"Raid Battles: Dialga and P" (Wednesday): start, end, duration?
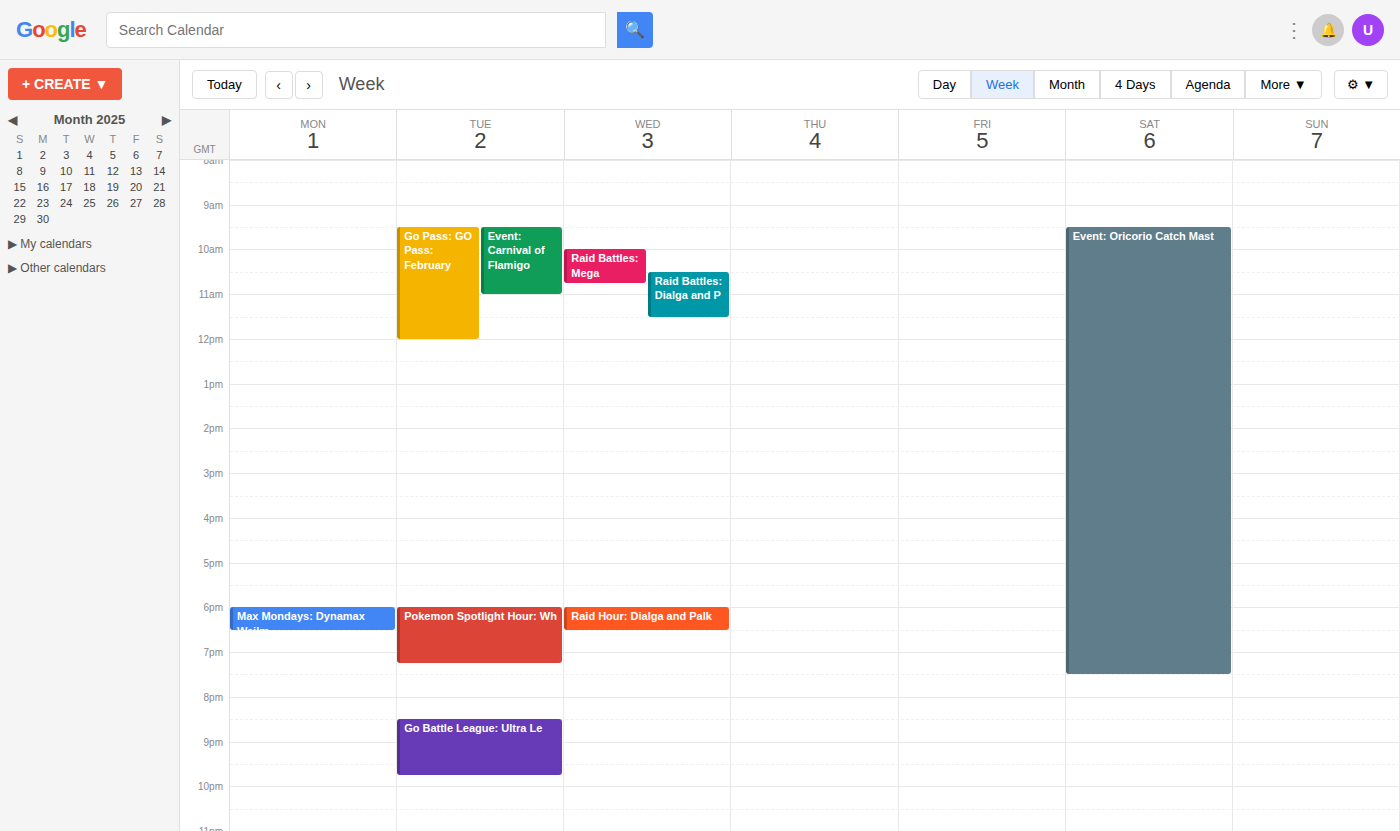
10:30 AM to 11:30 AM, 1 hour